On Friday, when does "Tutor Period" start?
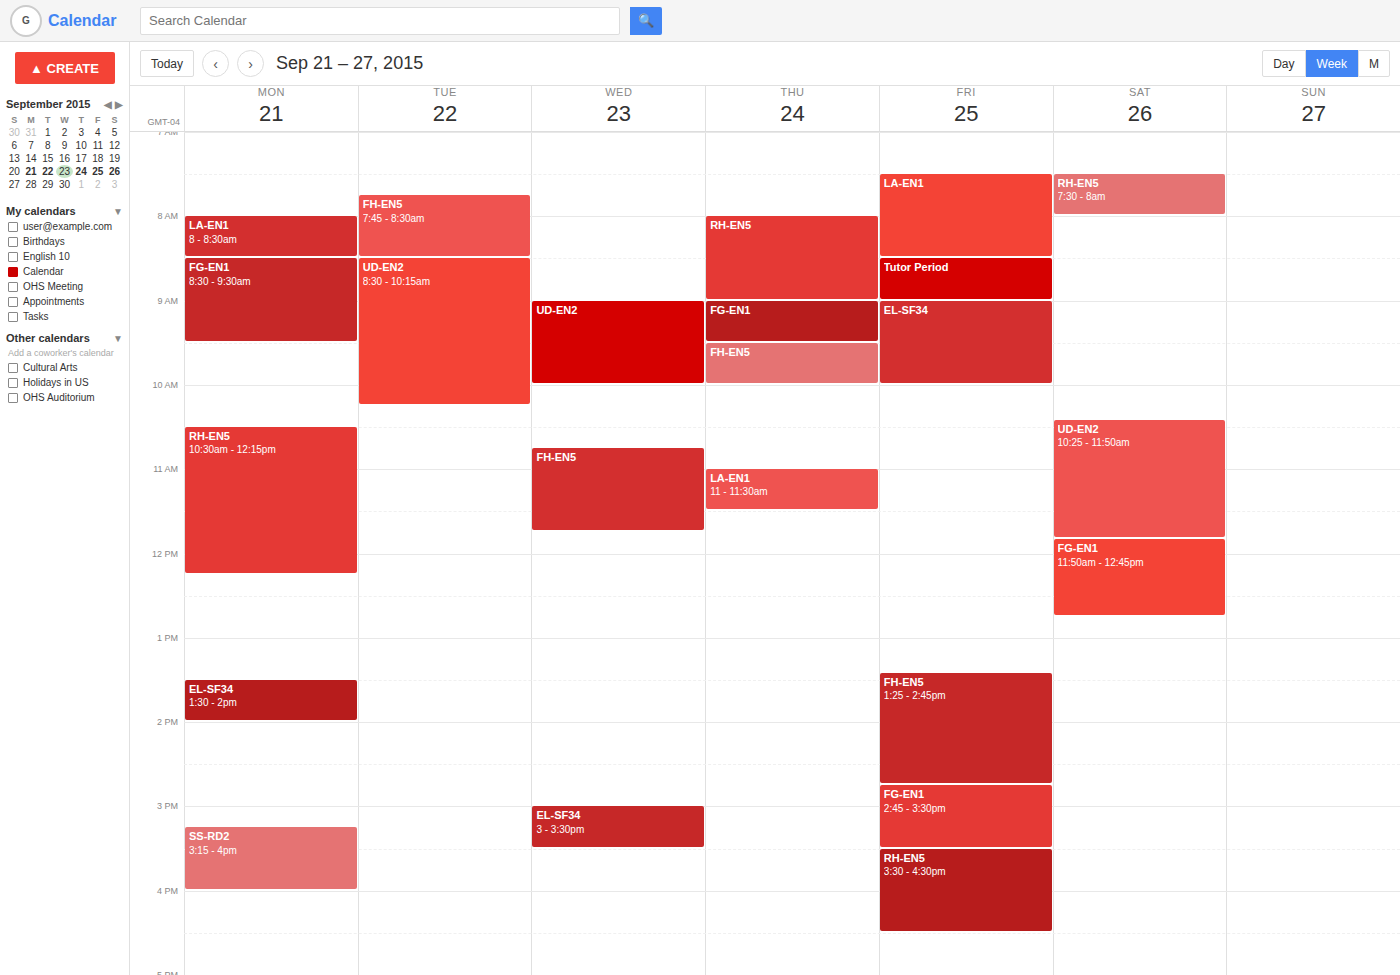
08:30